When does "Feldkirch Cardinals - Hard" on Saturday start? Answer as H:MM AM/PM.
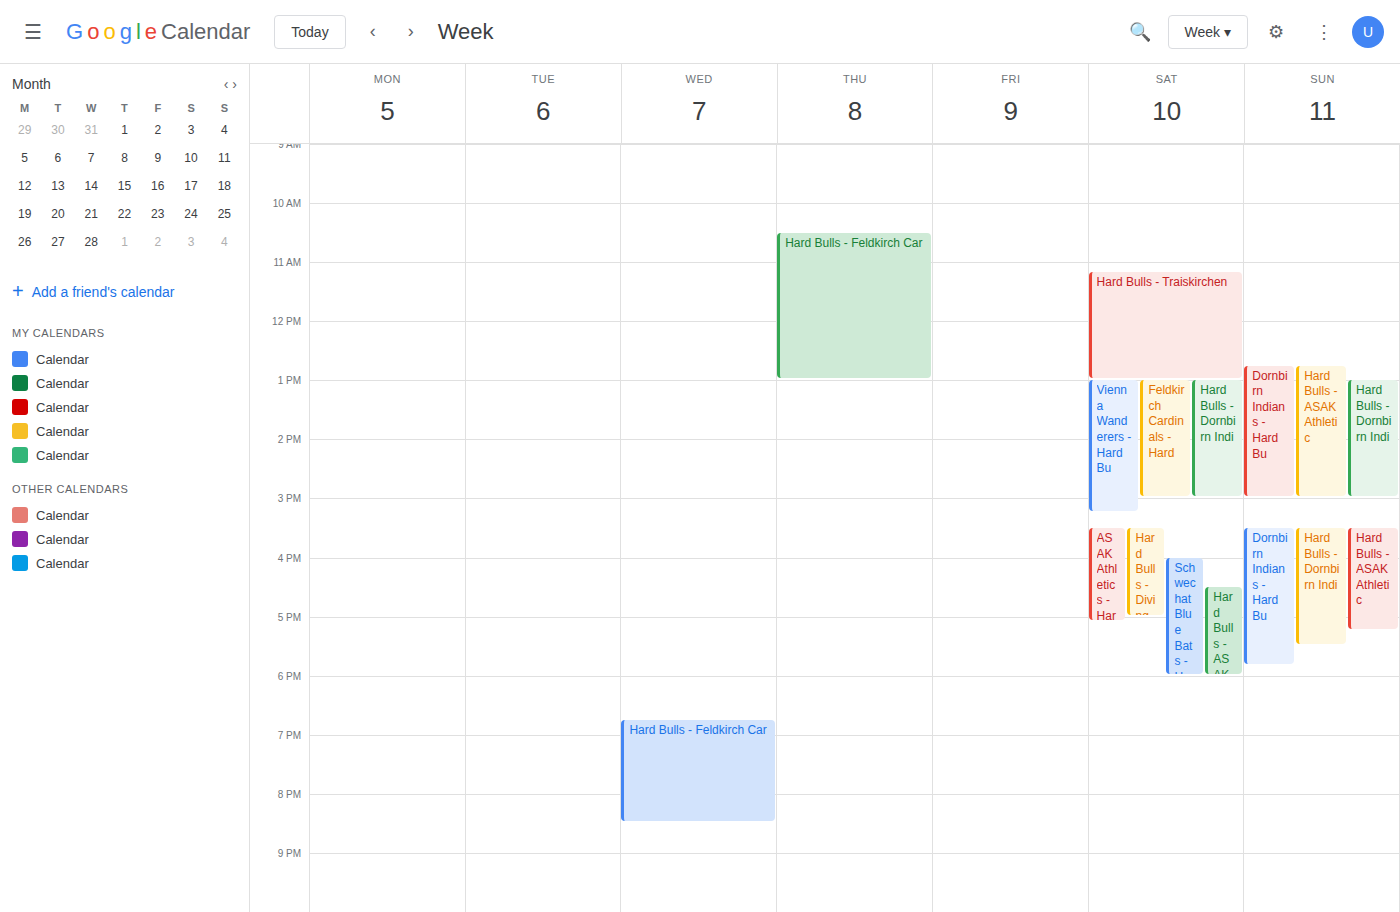
1:00 PM